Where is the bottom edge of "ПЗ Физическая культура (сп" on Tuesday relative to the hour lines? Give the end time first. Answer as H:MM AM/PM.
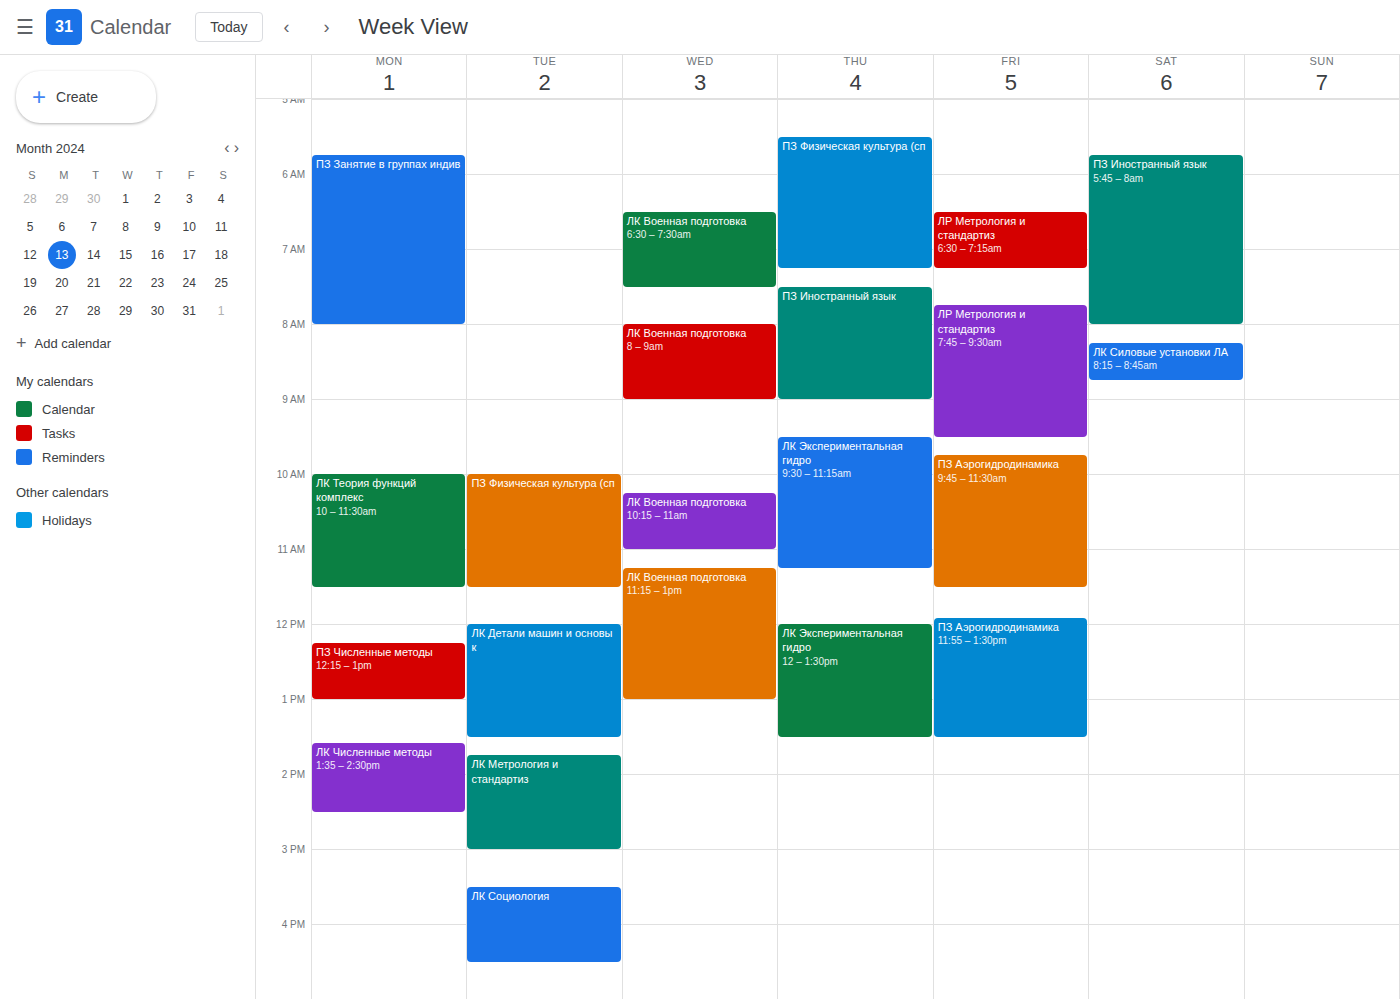
11:30 AM -- halfway between the 11 AM and 12 PM lines.